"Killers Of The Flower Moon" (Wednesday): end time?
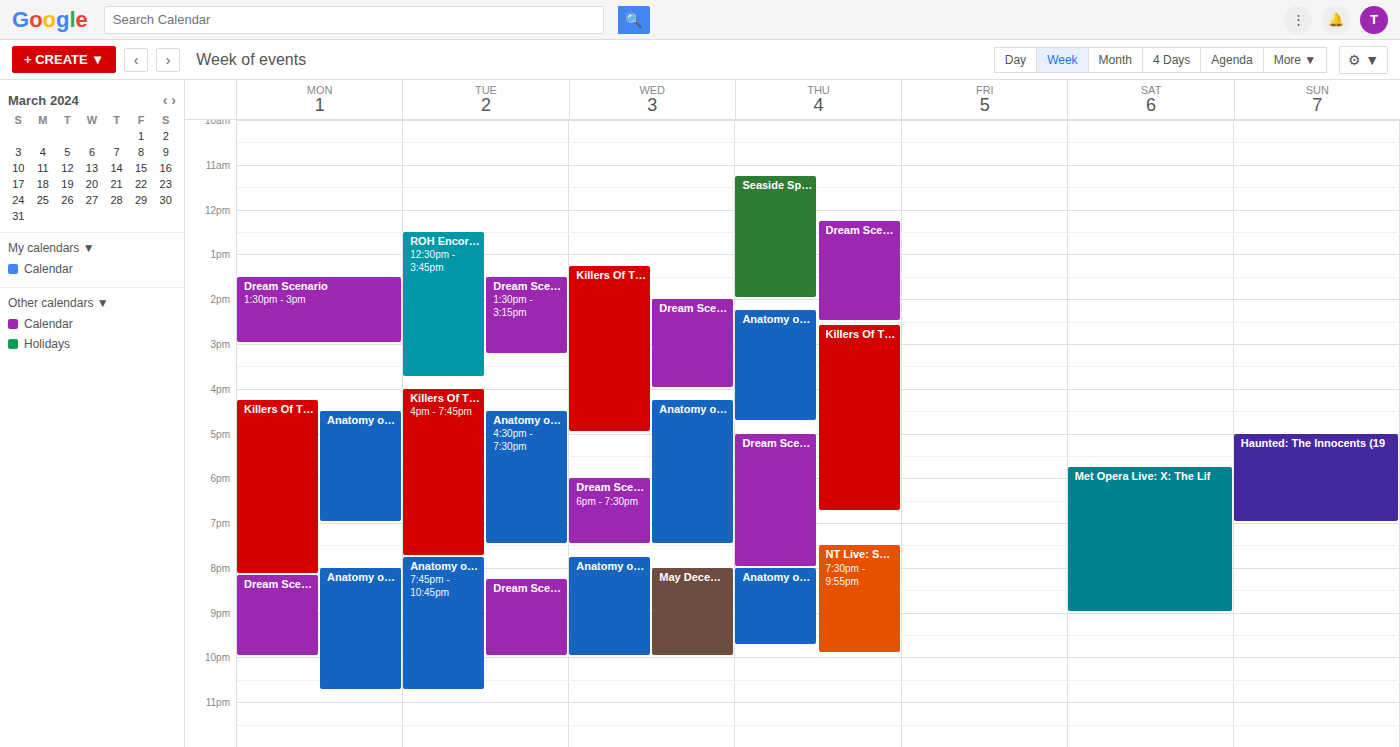
5:00 PM